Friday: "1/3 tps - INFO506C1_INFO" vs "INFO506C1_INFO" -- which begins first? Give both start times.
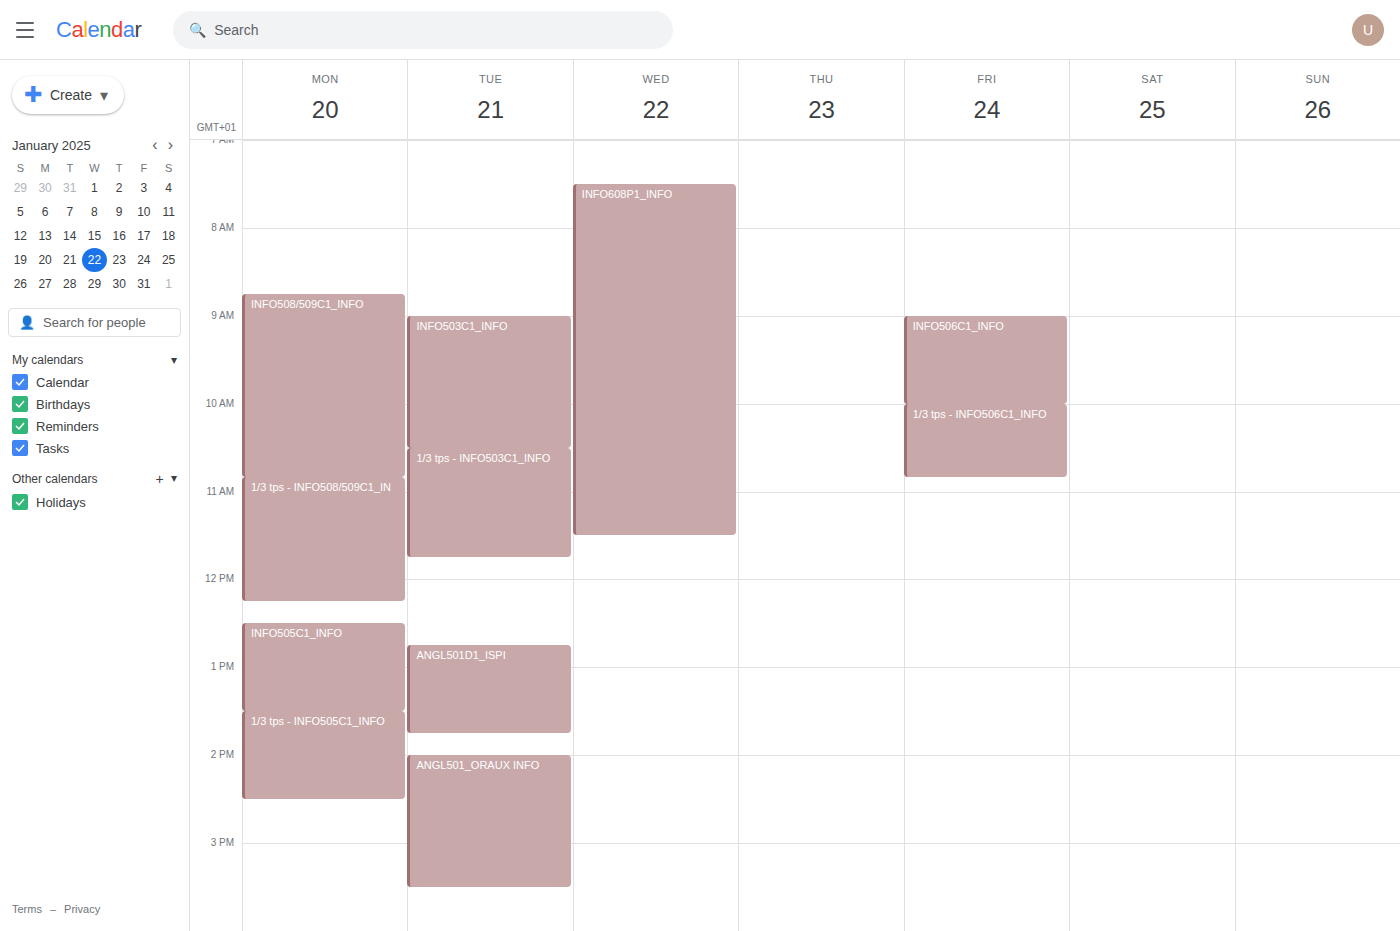
"INFO506C1_INFO" 9:00 AM; "1/3 tps - INFO506C1_INFO" 10:00 AM.